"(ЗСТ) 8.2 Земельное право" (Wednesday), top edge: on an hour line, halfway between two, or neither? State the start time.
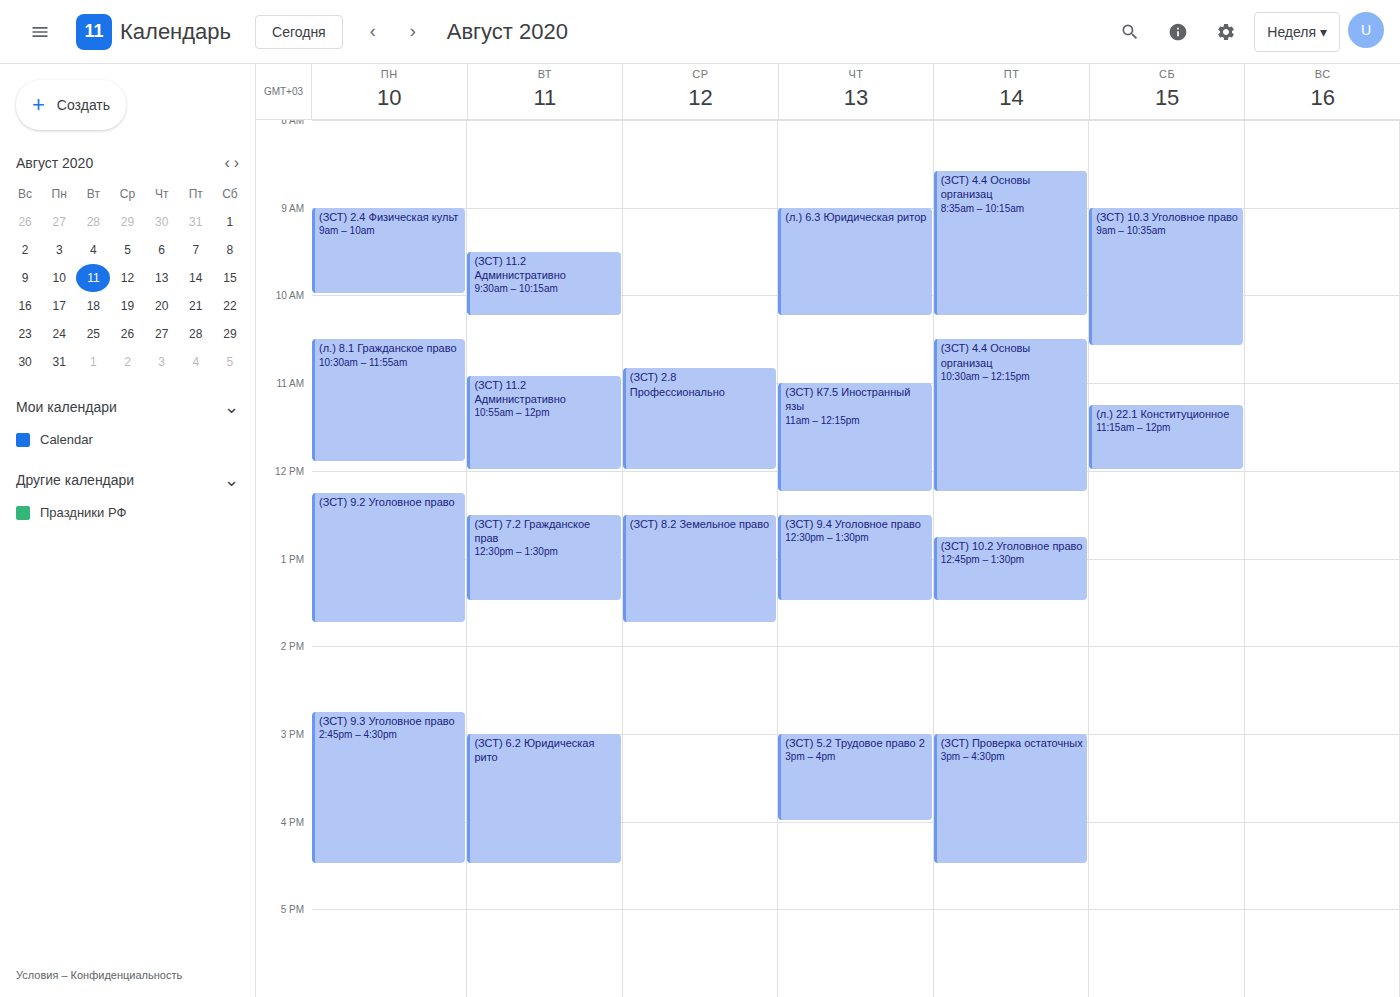
12:30 PM -- halfway between the 12 PM and 1 PM lines.